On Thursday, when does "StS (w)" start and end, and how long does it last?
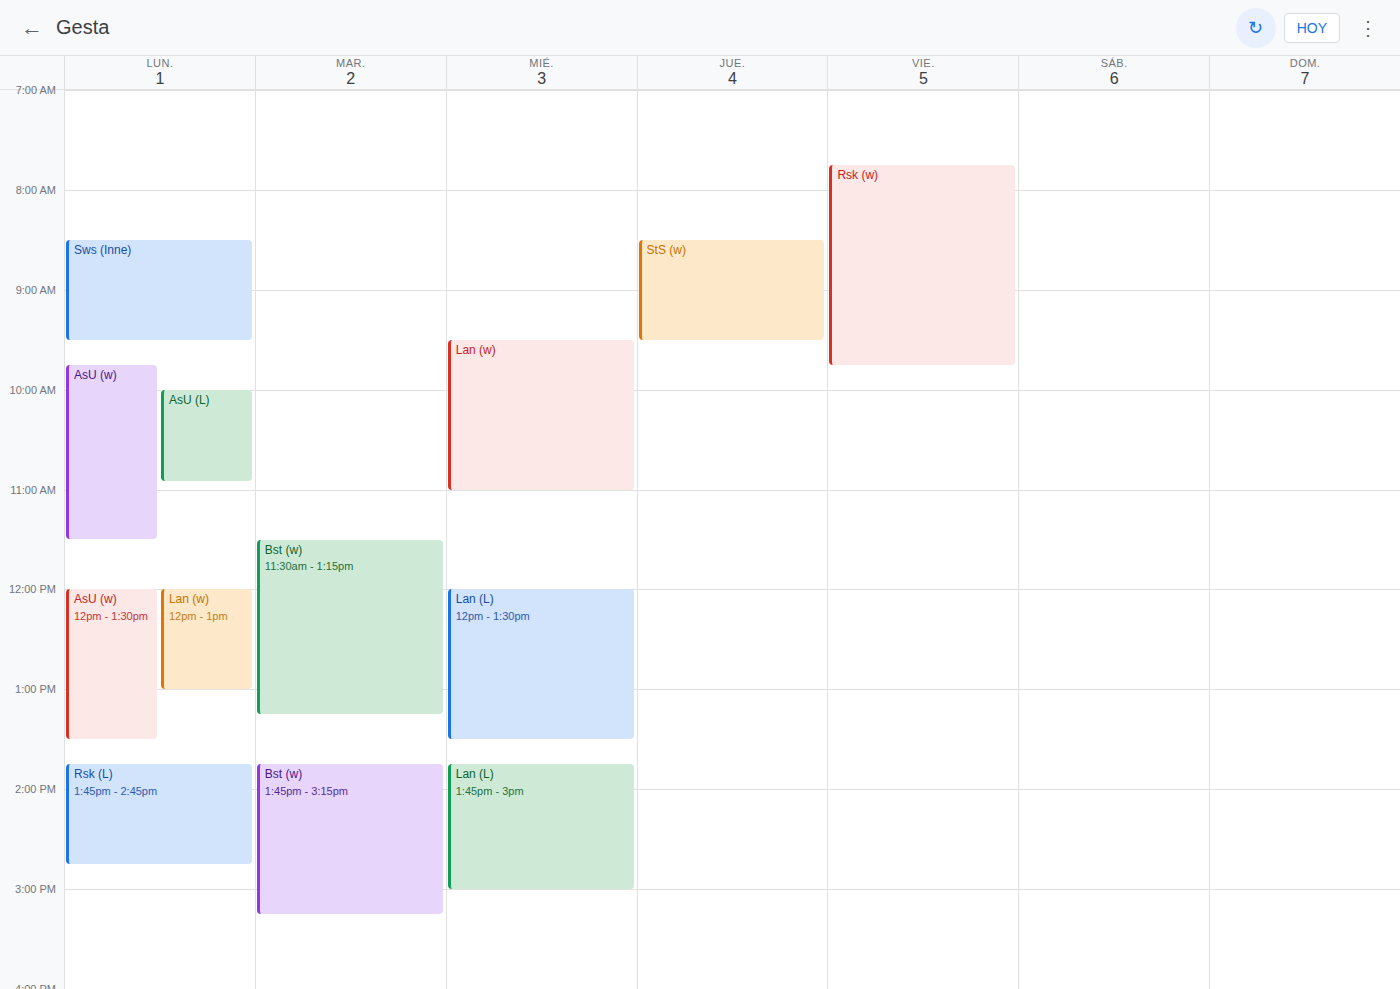
8:30 AM to 9:30 AM, 1 hour